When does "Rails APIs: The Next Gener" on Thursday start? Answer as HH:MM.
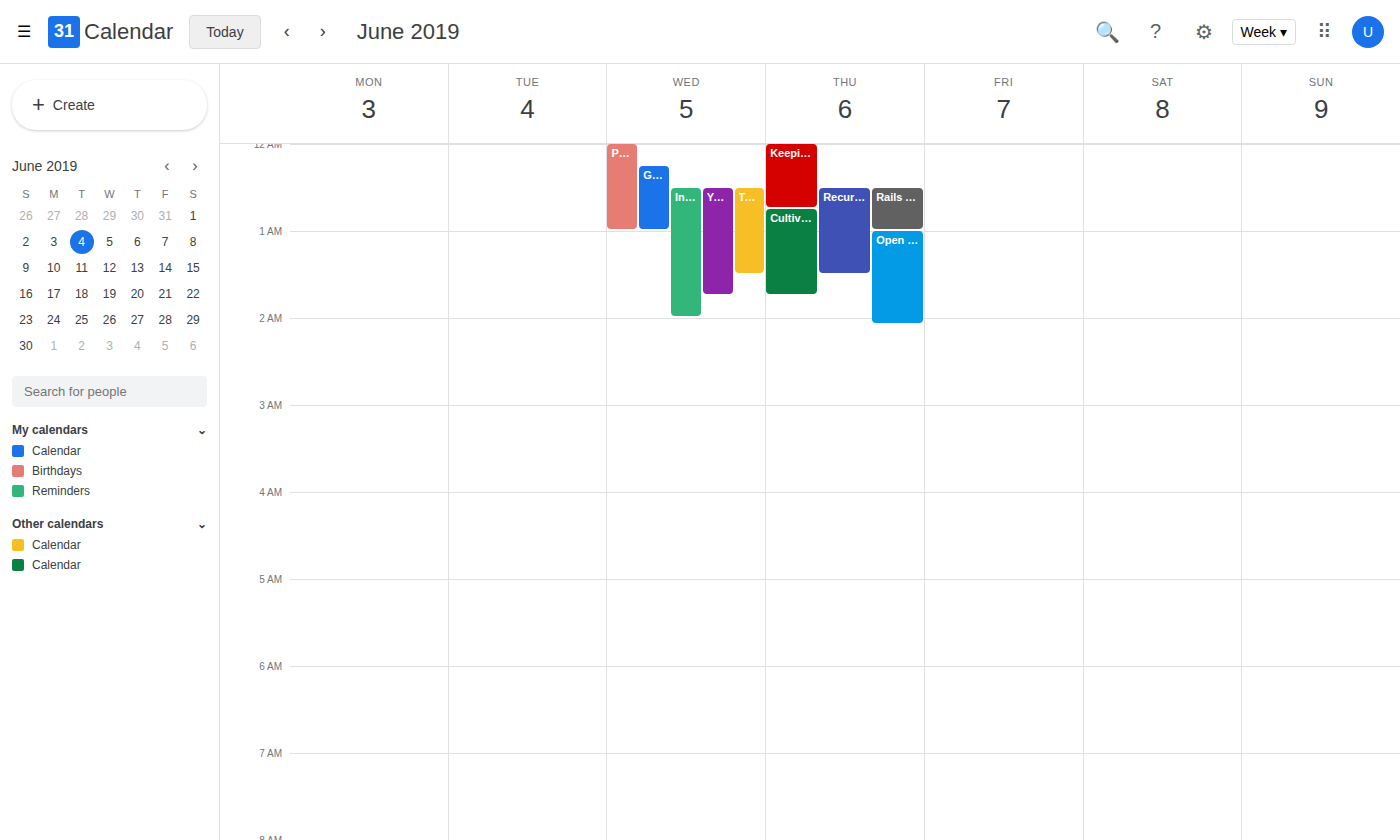
00:30